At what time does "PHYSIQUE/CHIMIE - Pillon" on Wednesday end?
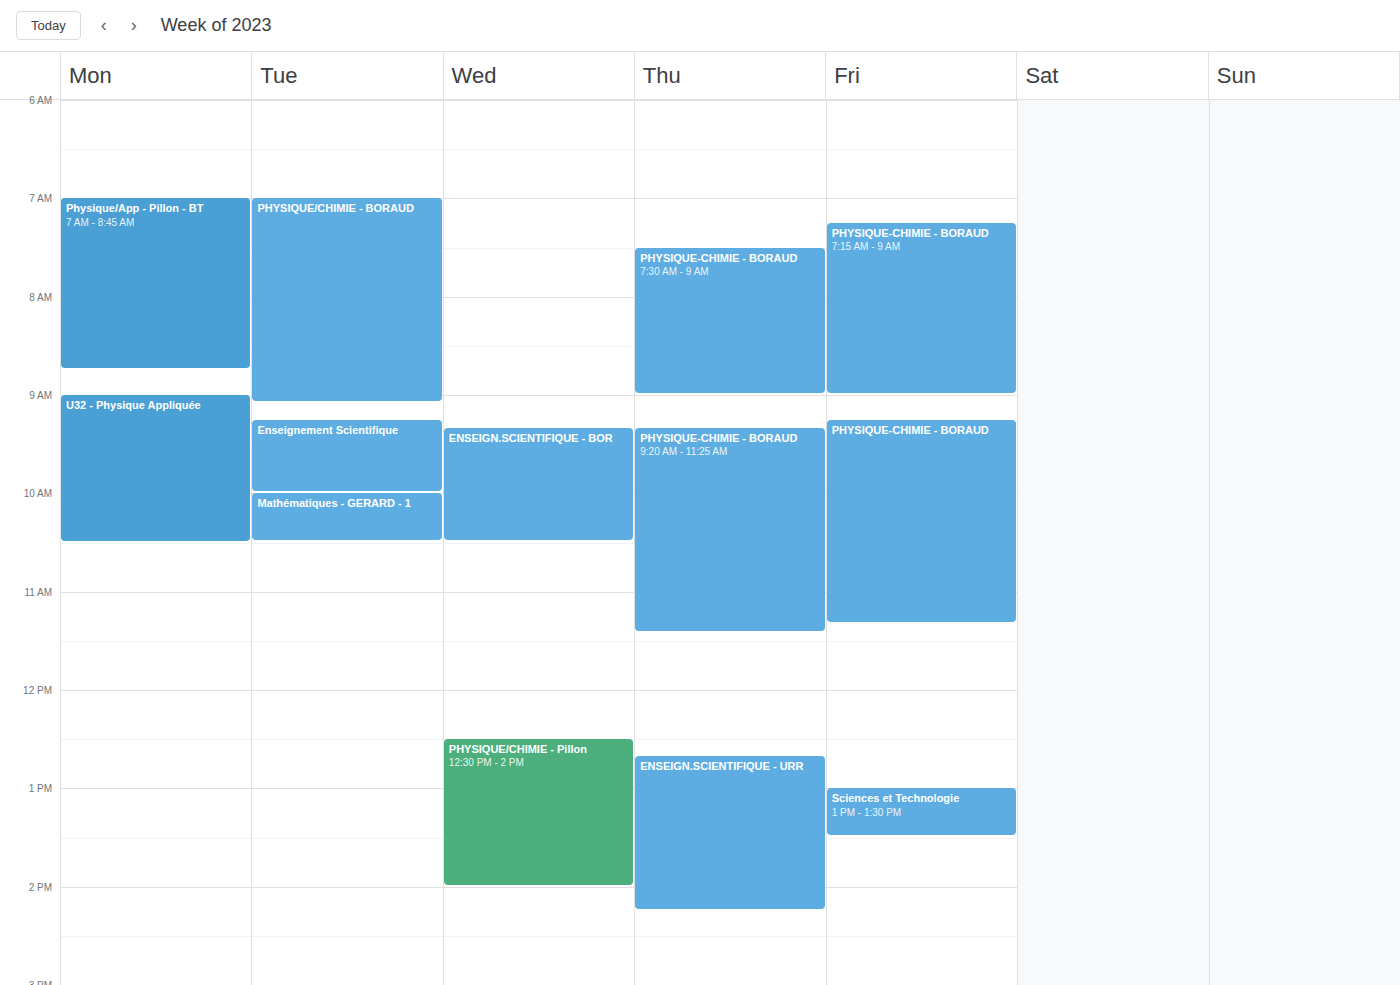
2:00 PM